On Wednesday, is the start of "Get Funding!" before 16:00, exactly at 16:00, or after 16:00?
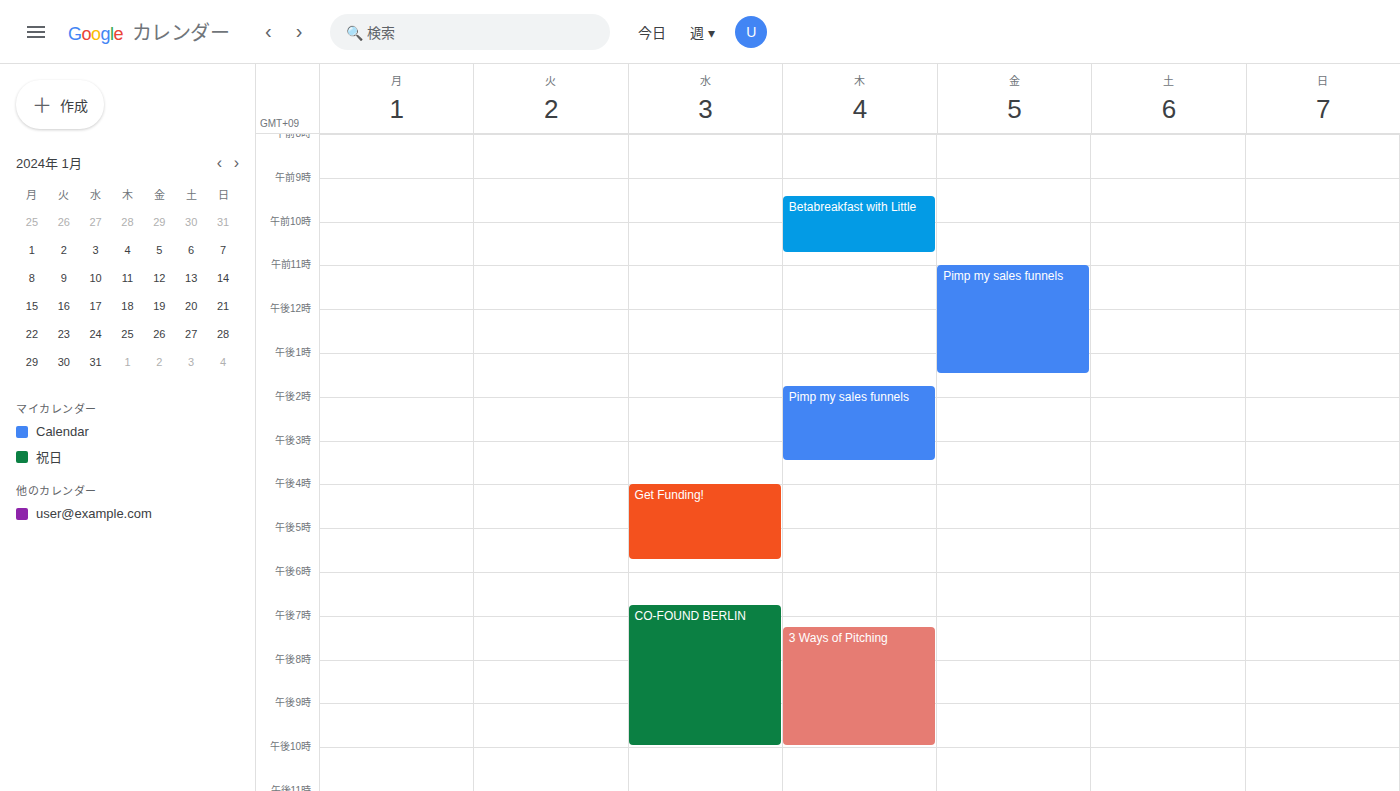
16:00 -- exactly at 16:00, on the 16:00 line.